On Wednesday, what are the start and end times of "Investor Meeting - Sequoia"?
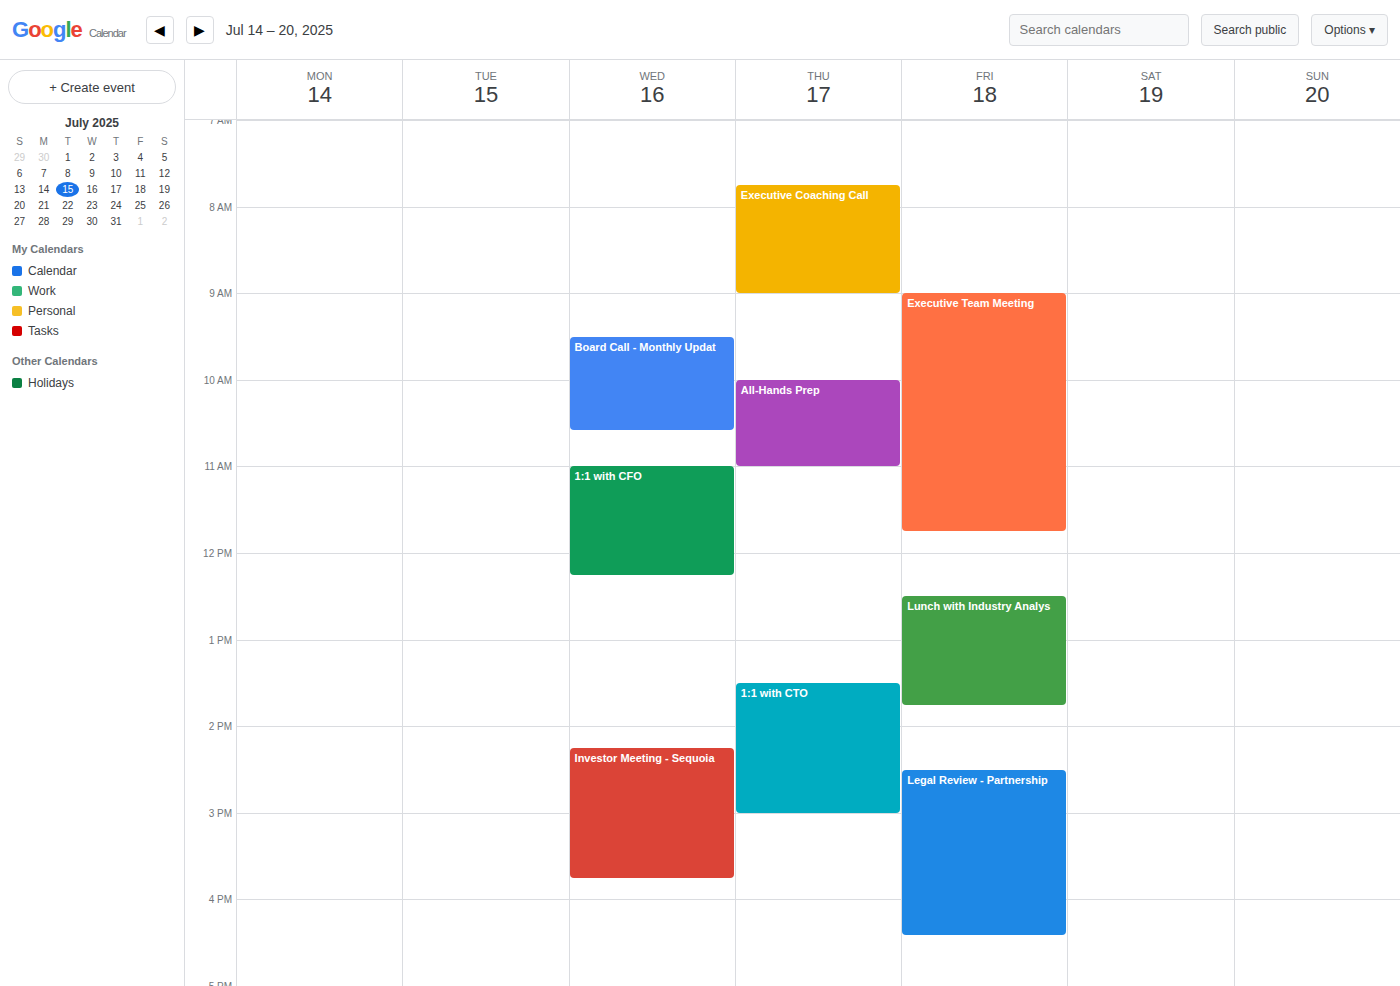
14:15 to 15:45